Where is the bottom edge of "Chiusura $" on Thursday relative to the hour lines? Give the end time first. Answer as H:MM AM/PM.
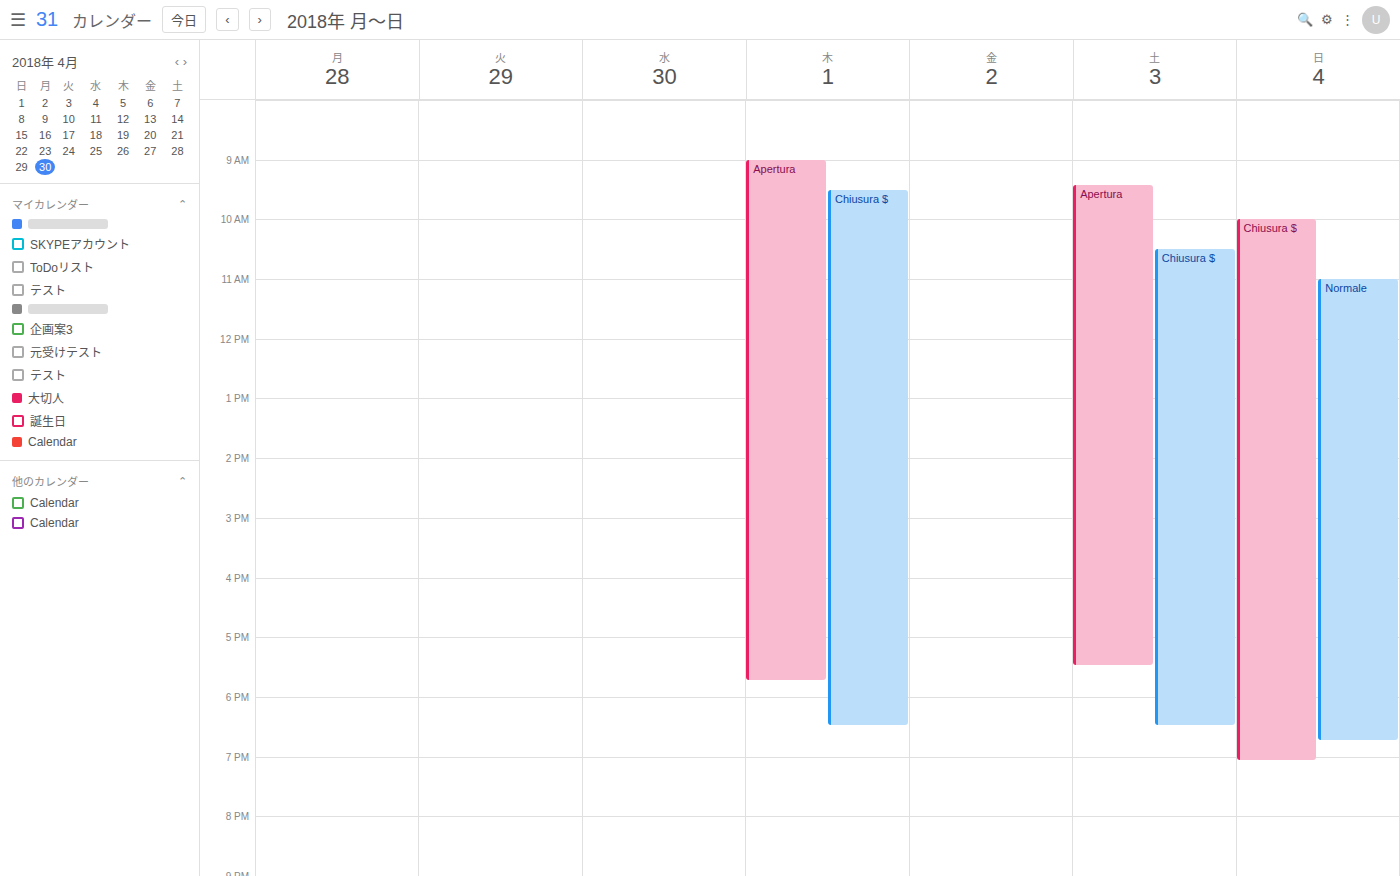
6:30 PM -- halfway between the 6 PM and 7 PM lines.